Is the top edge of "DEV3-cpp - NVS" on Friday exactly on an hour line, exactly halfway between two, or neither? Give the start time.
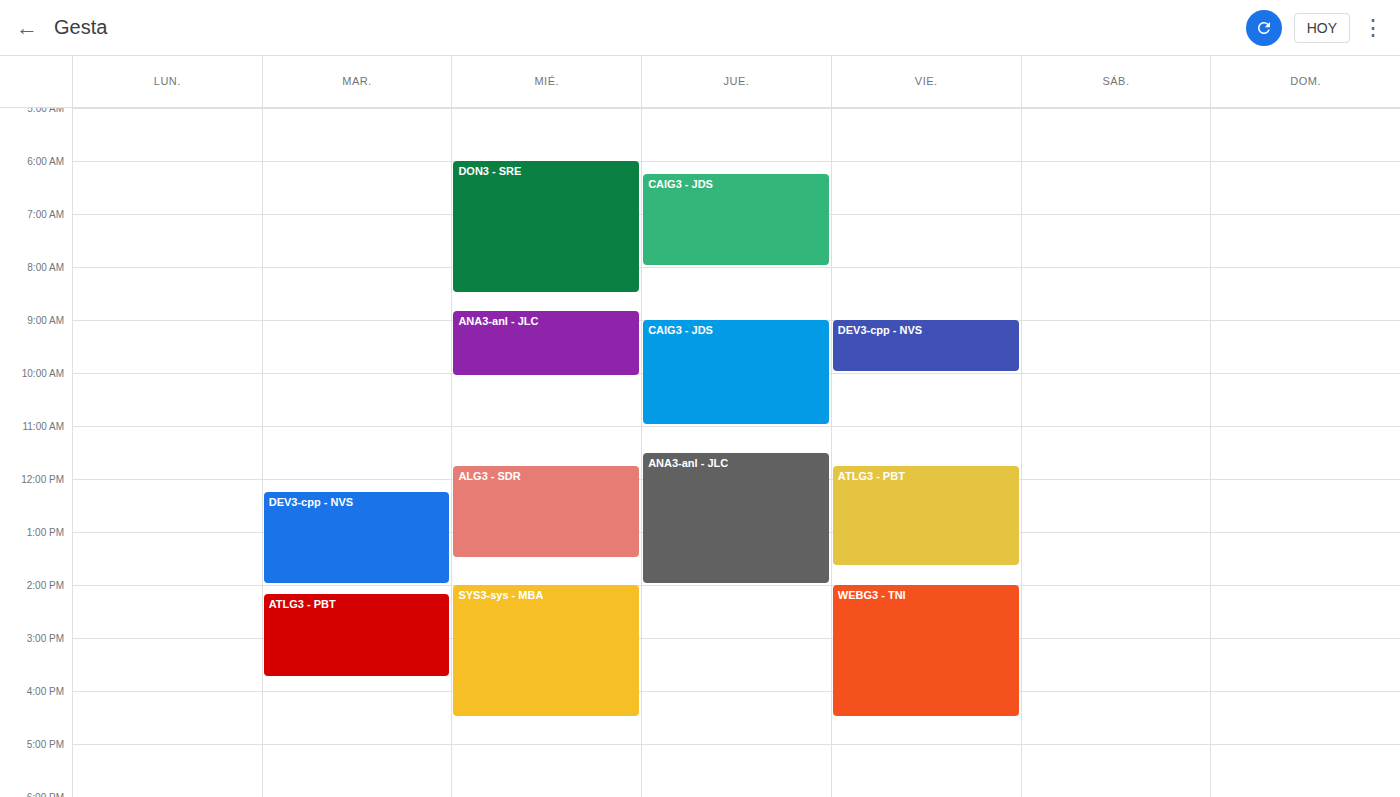
9:00 AM -- exactly on the 9 AM line.